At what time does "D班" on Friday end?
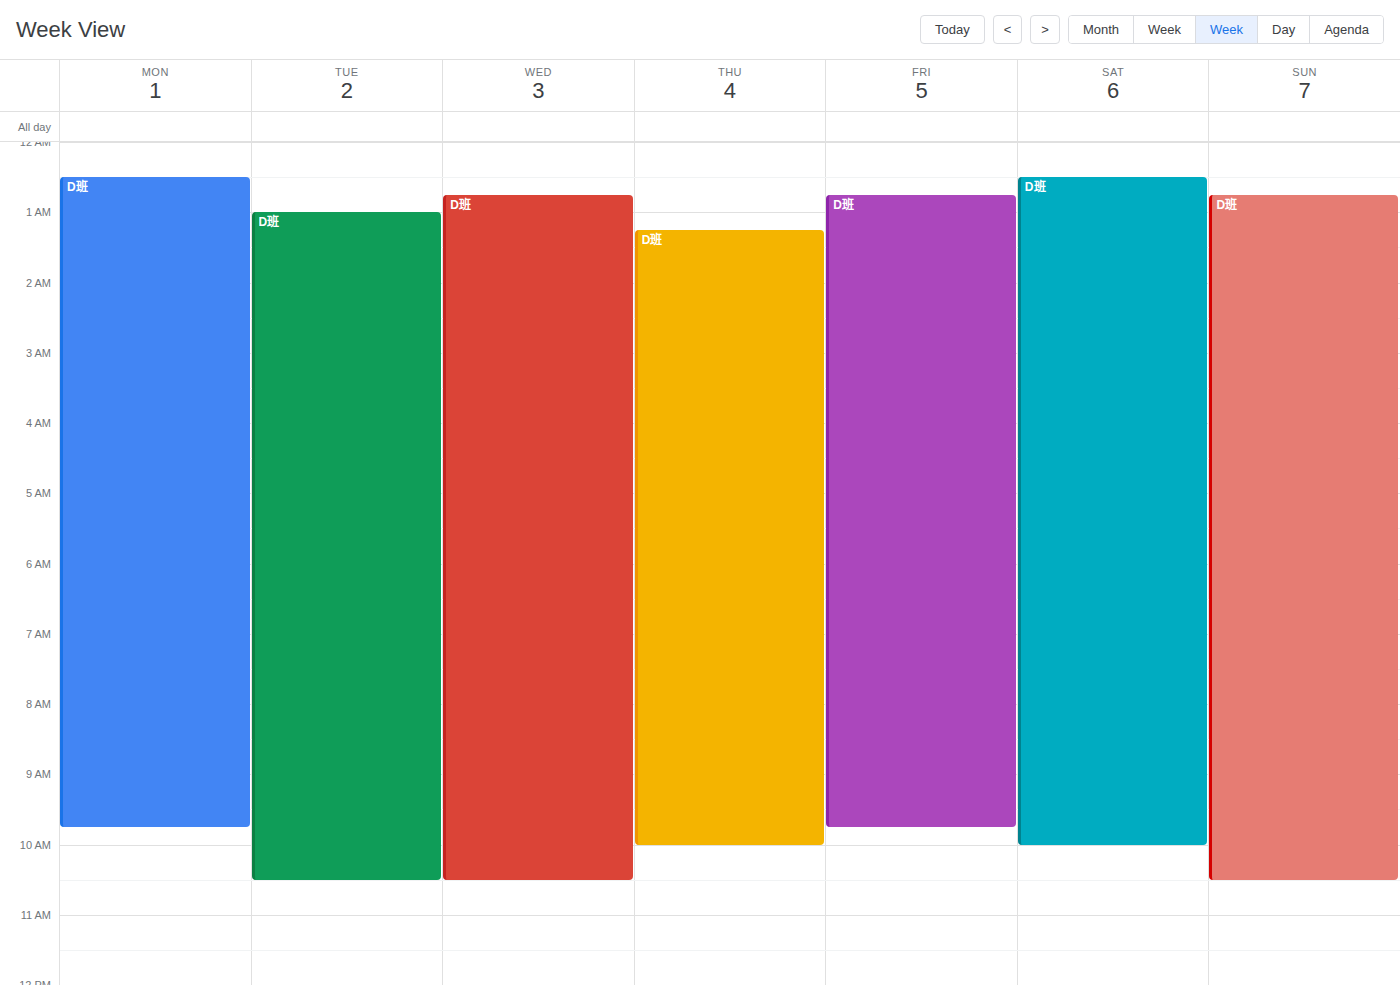
9:45 AM